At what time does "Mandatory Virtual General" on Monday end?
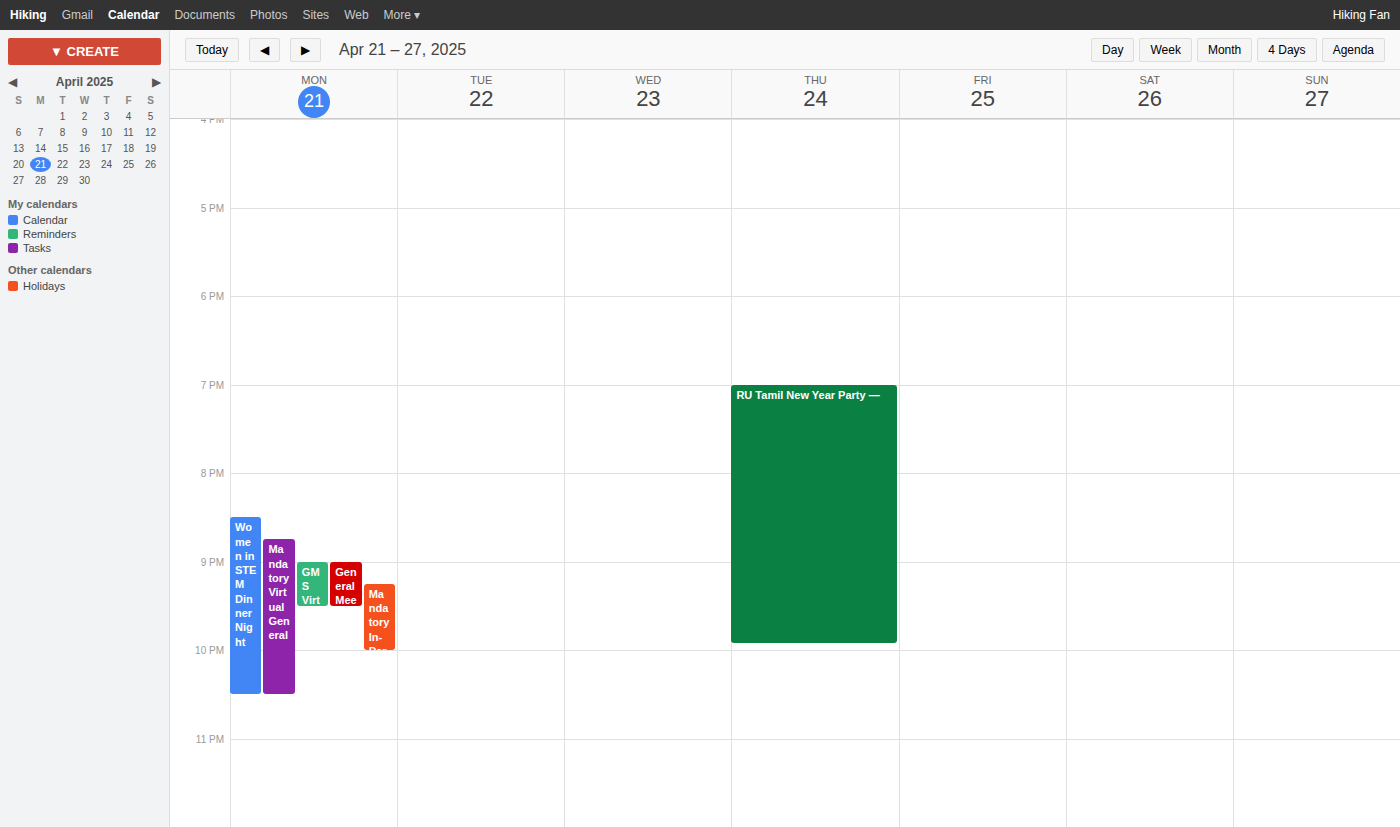
10:30 PM